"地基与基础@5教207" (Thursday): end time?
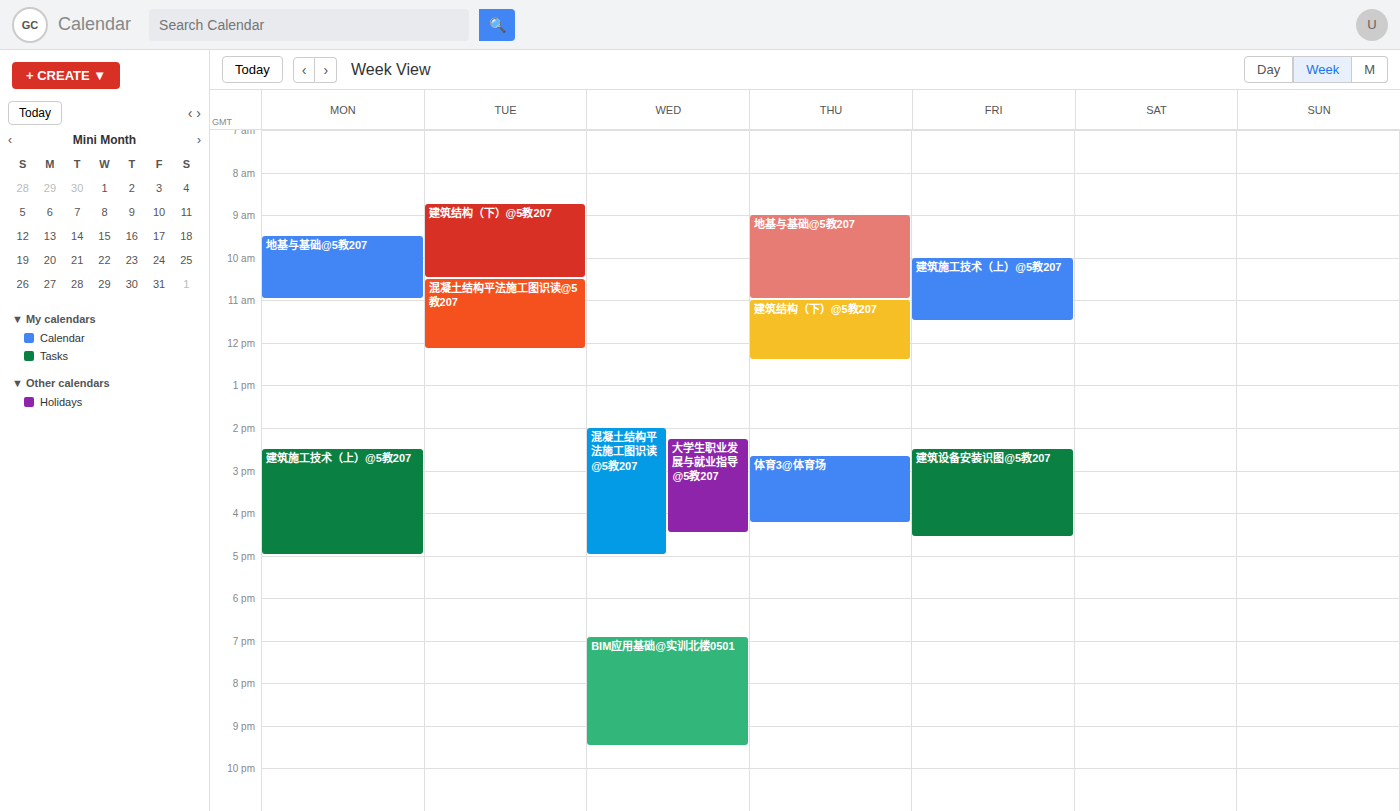
11:00 AM